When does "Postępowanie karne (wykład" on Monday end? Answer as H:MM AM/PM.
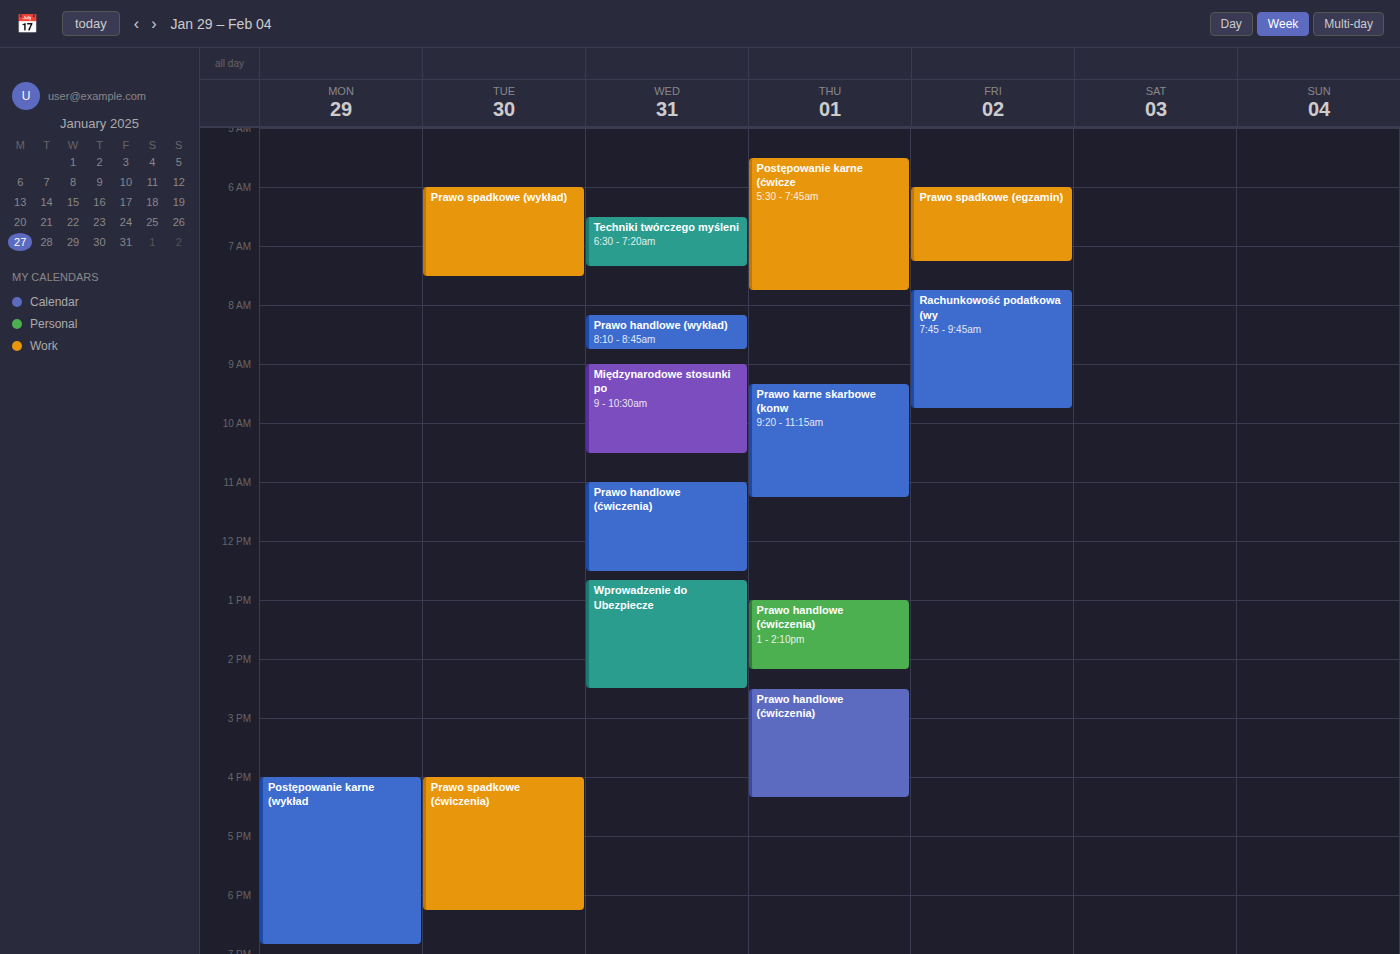
6:50 PM